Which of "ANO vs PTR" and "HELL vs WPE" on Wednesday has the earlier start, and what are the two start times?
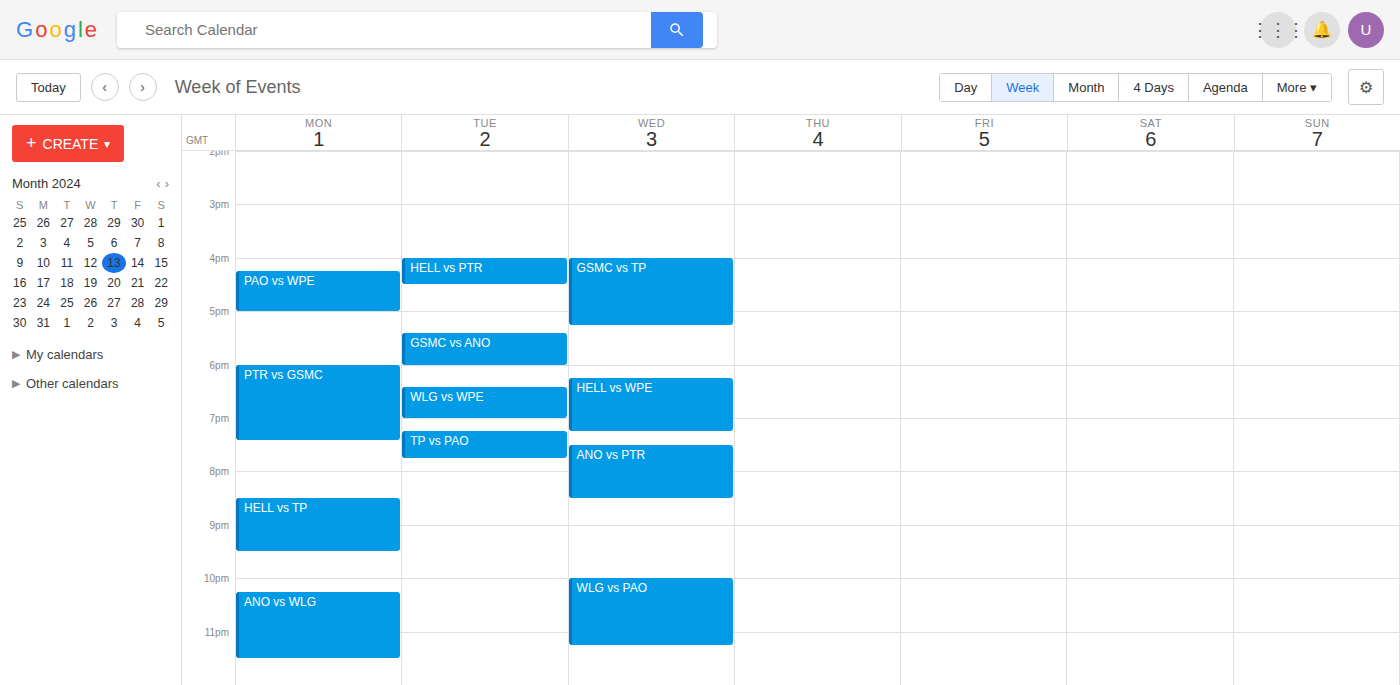
"HELL vs WPE" 6:15 PM; "ANO vs PTR" 7:30 PM.